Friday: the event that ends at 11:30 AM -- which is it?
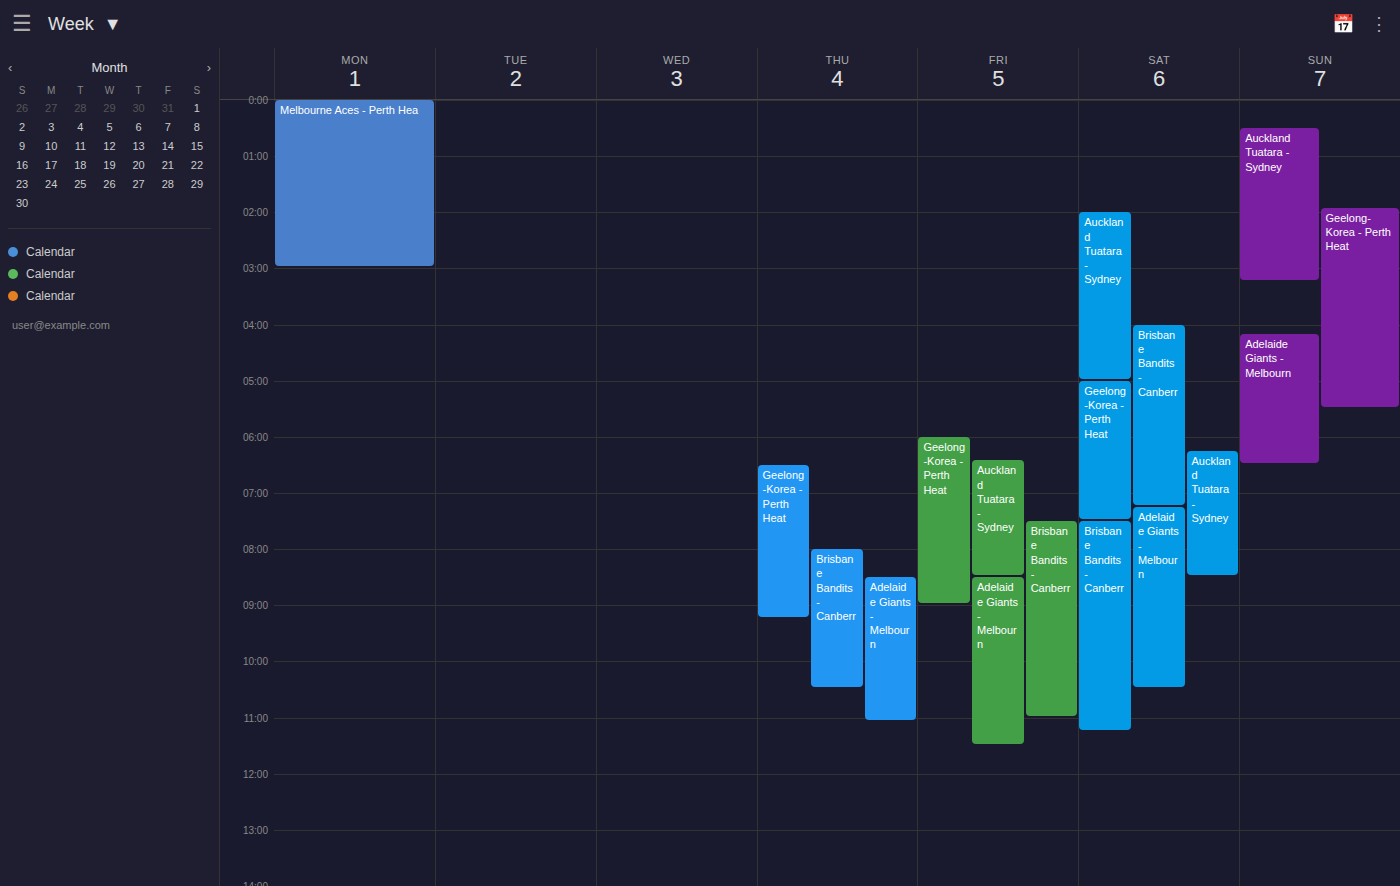
"Adelaide Giants - Melbourn"